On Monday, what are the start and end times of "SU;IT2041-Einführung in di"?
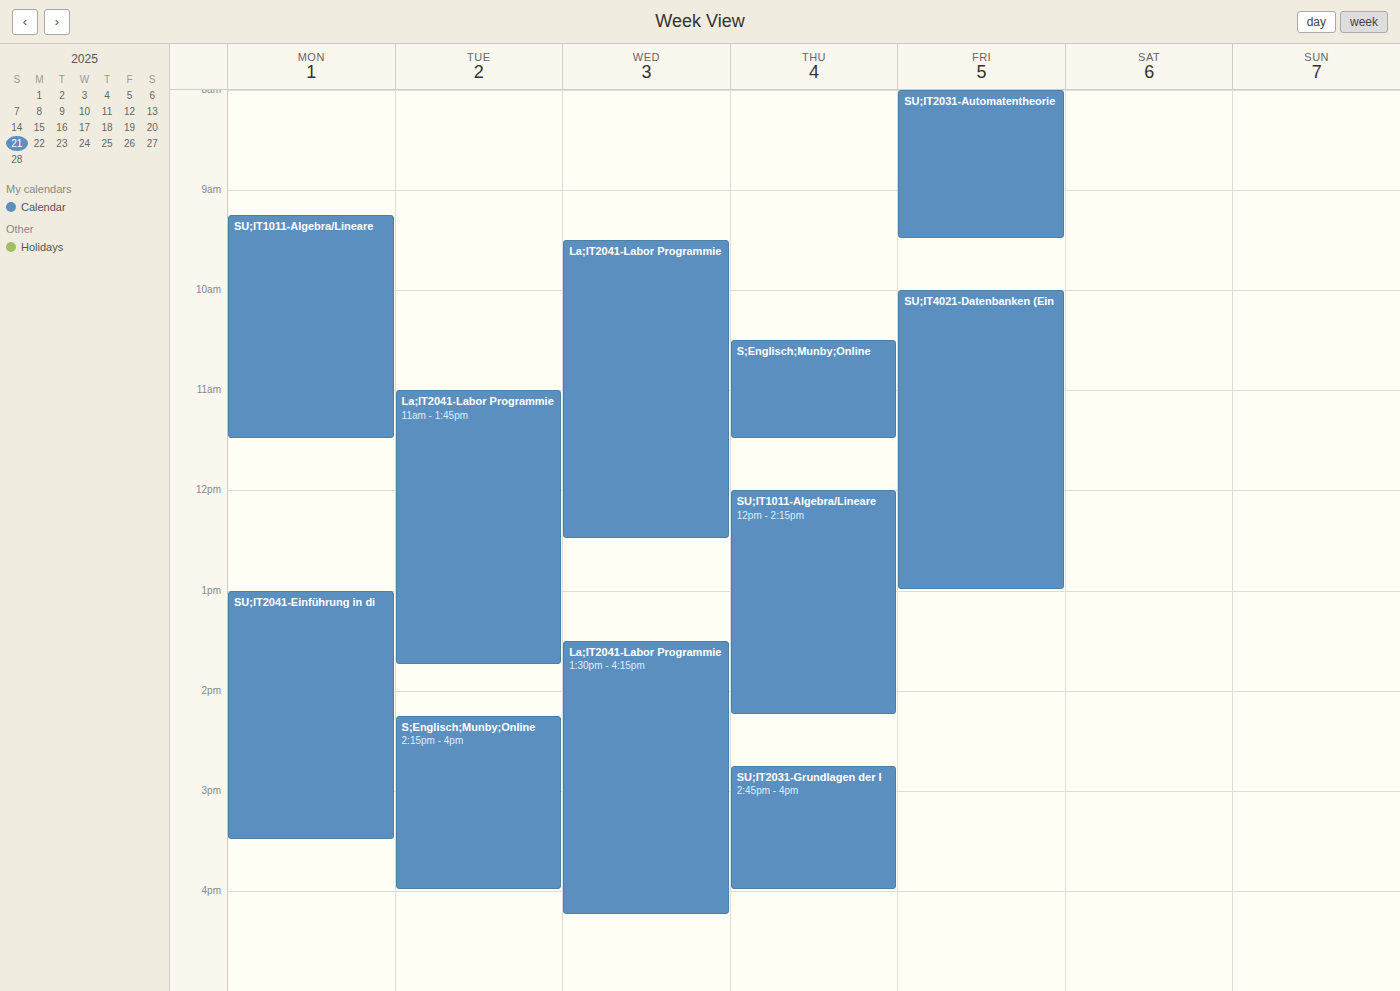
1:00 PM to 3:30 PM